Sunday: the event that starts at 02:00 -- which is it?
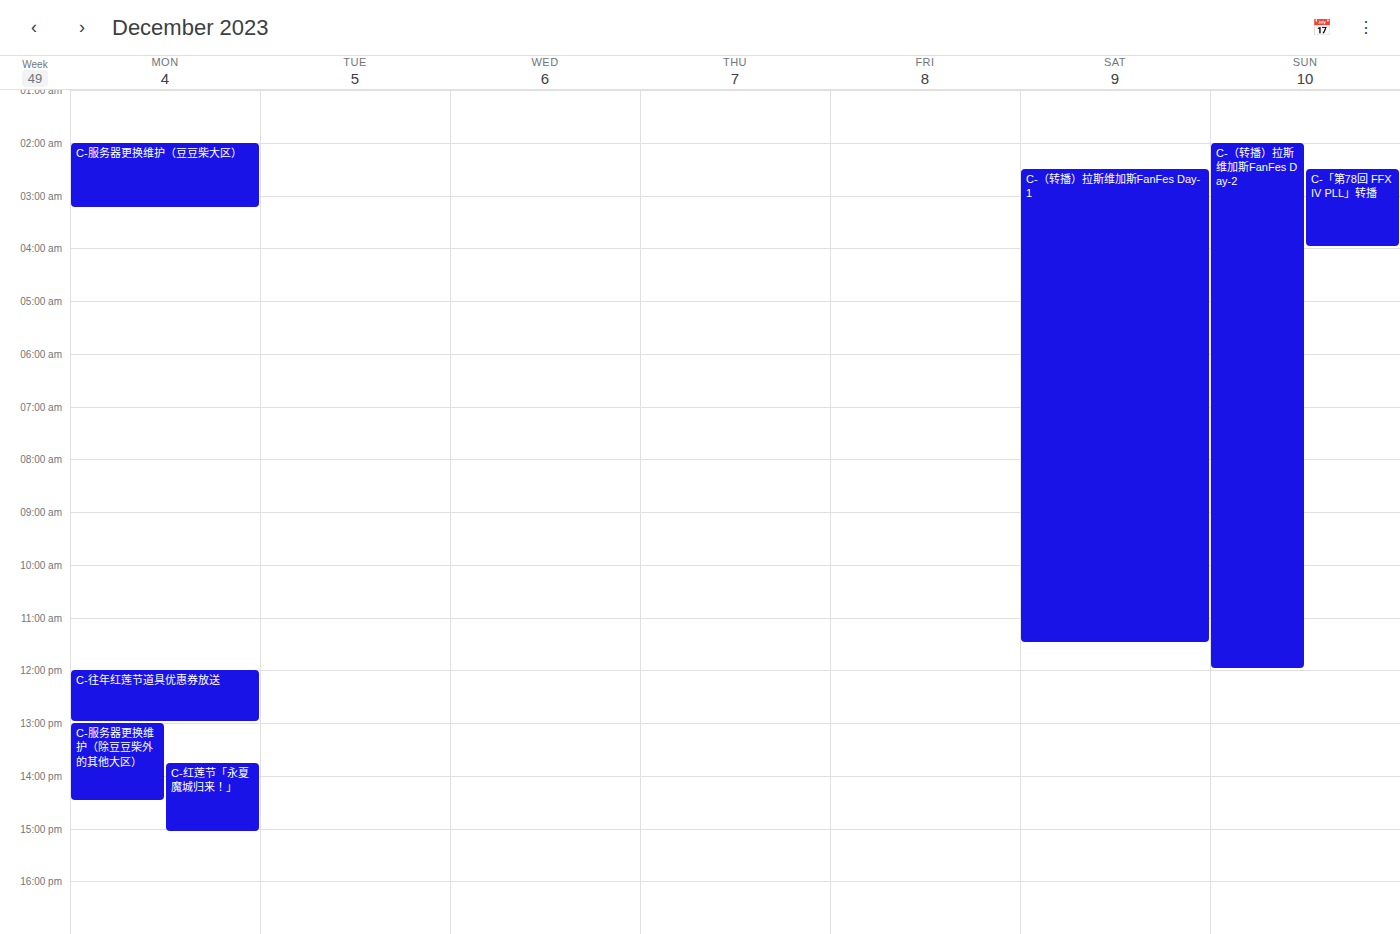
"C-（转播）拉斯维加斯FanFes Day-2"